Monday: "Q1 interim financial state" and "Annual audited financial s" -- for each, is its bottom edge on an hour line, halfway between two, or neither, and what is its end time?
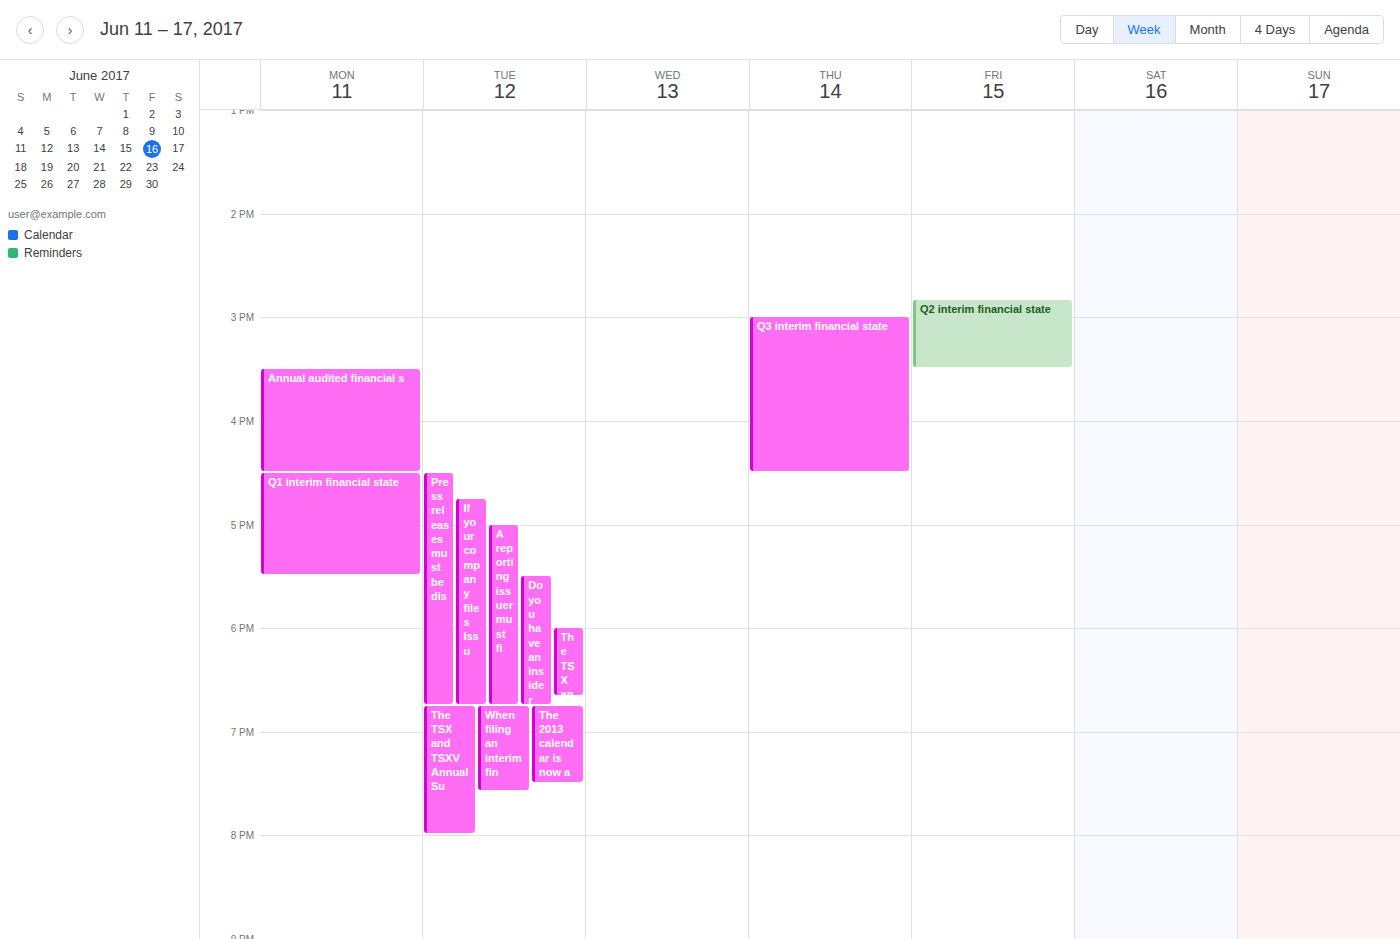
"Q1 interim financial state": 5:30 PM, halfway between the 5 PM and 6 PM lines. "Annual audited financial s": 4:30 PM, halfway between the 4 PM and 5 PM lines.